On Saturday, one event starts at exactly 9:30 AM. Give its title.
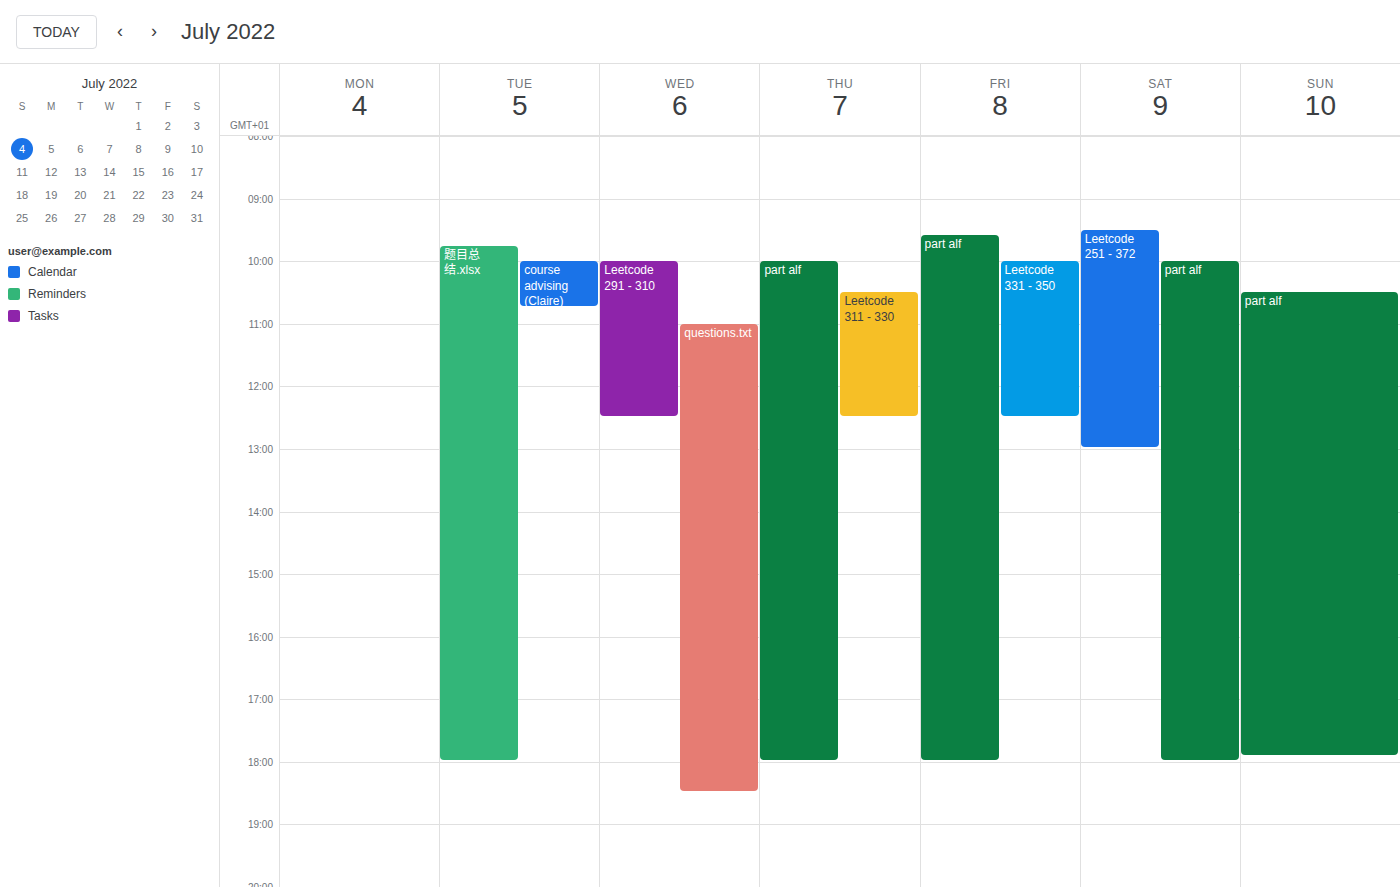
"Leetcode 251 - 372"